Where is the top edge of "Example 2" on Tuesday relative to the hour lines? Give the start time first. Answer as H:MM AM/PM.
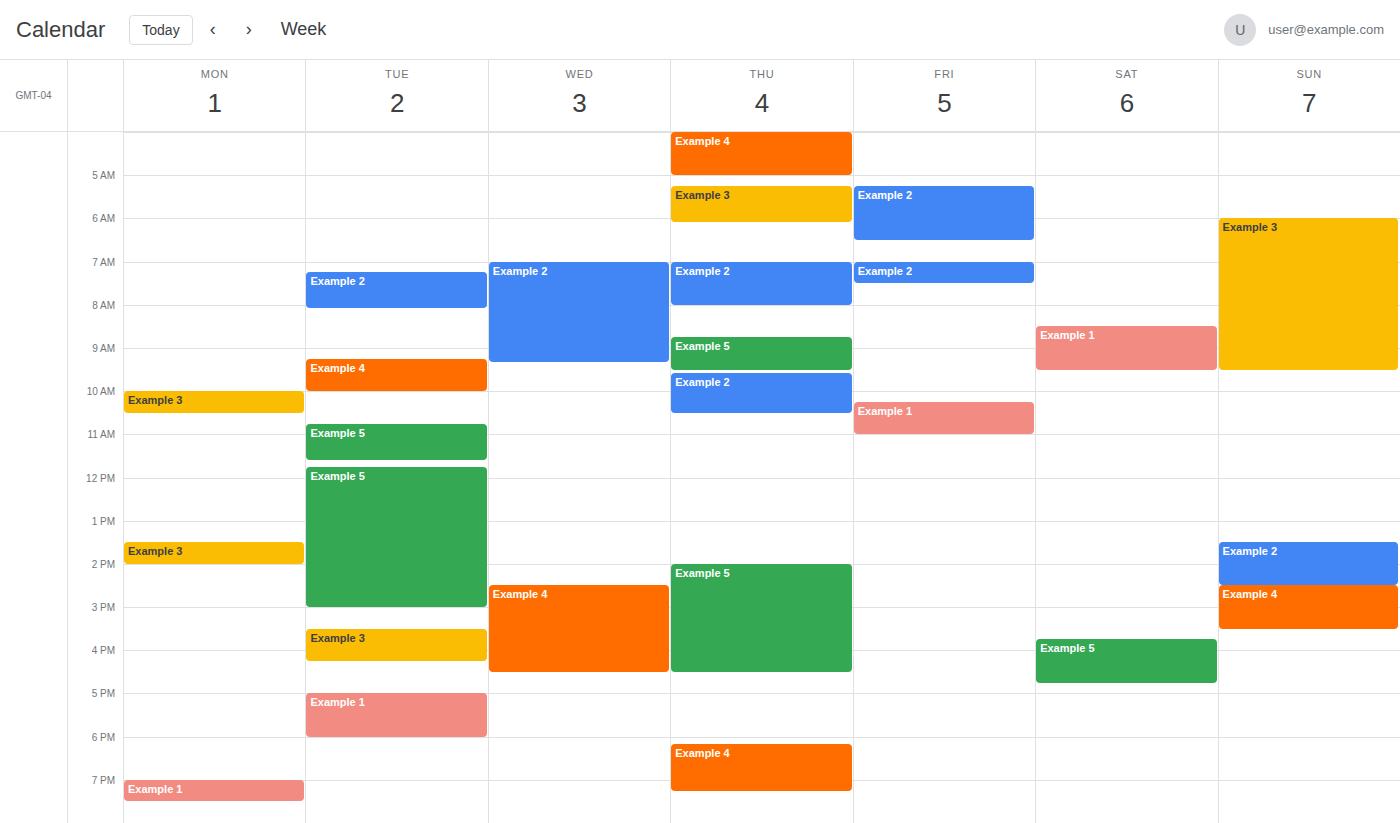
7:15 AM -- neither: a quarter of the way from the 7 AM line to the 8 AM line.